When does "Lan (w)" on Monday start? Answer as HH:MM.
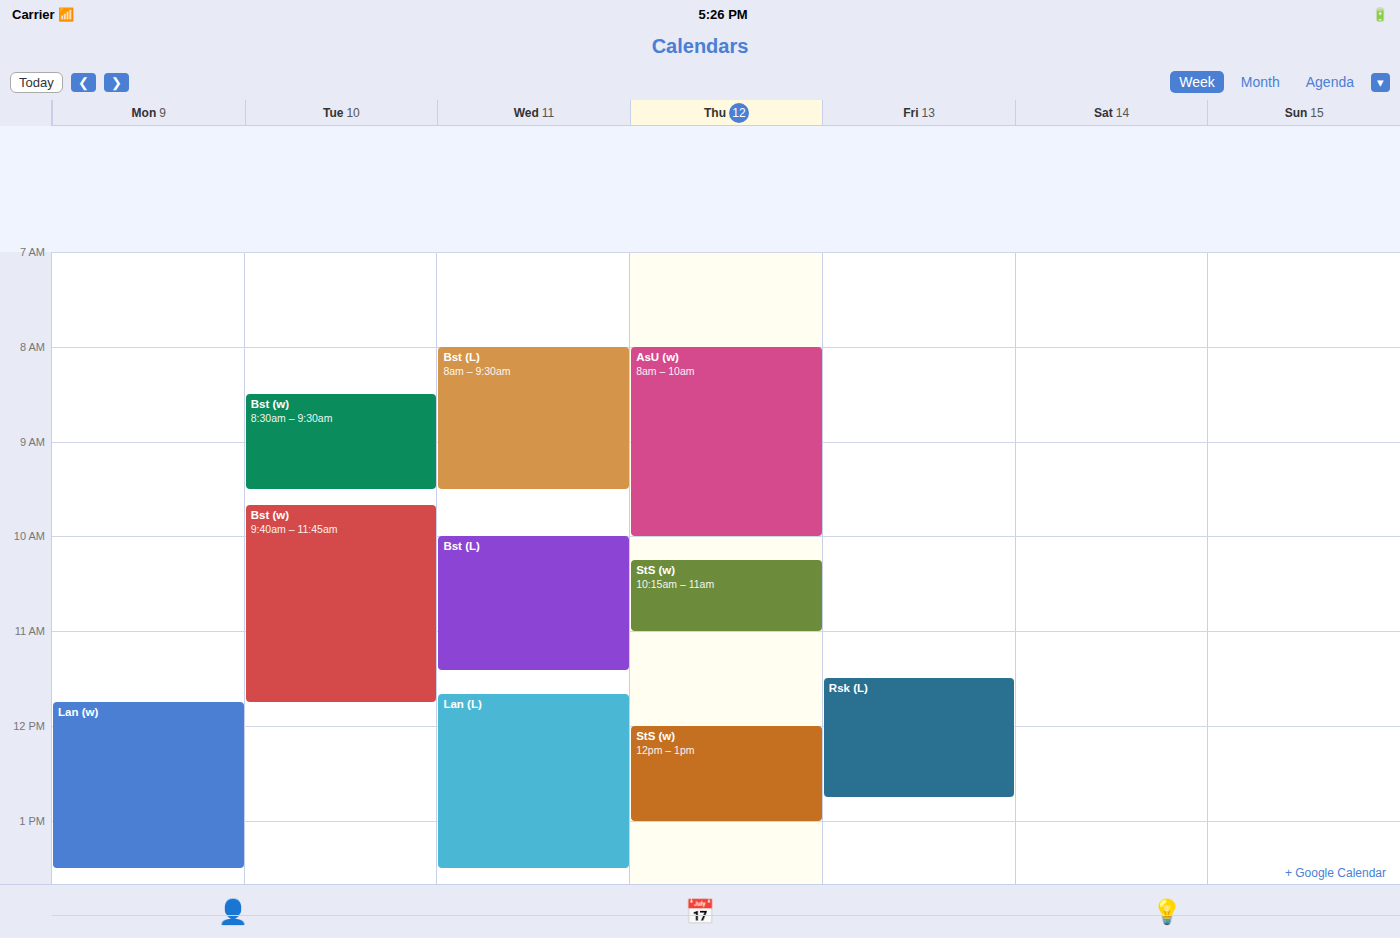
11:45